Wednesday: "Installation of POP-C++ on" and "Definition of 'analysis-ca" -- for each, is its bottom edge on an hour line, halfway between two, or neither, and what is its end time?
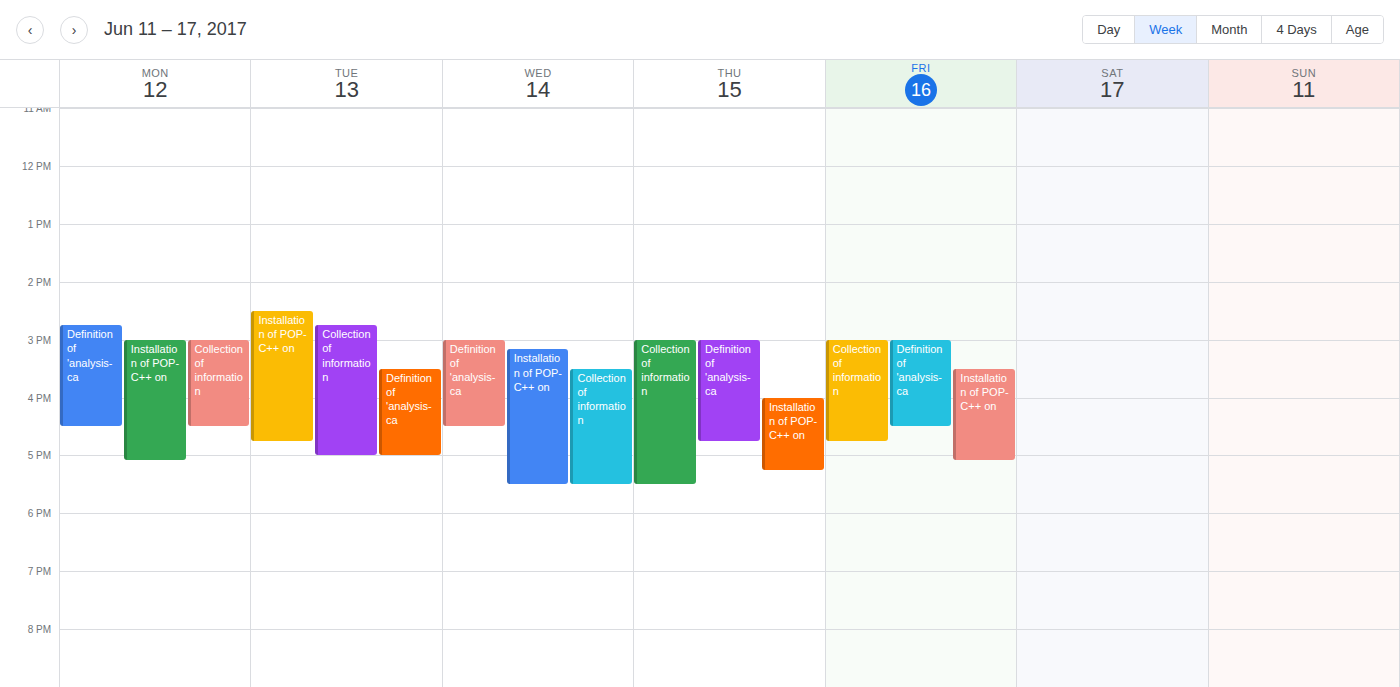
"Installation of POP-C++ on": 17:30, halfway between the 17:00 and 18:00 lines. "Definition of 'analysis-ca": 16:30, halfway between the 16:00 and 17:00 lines.